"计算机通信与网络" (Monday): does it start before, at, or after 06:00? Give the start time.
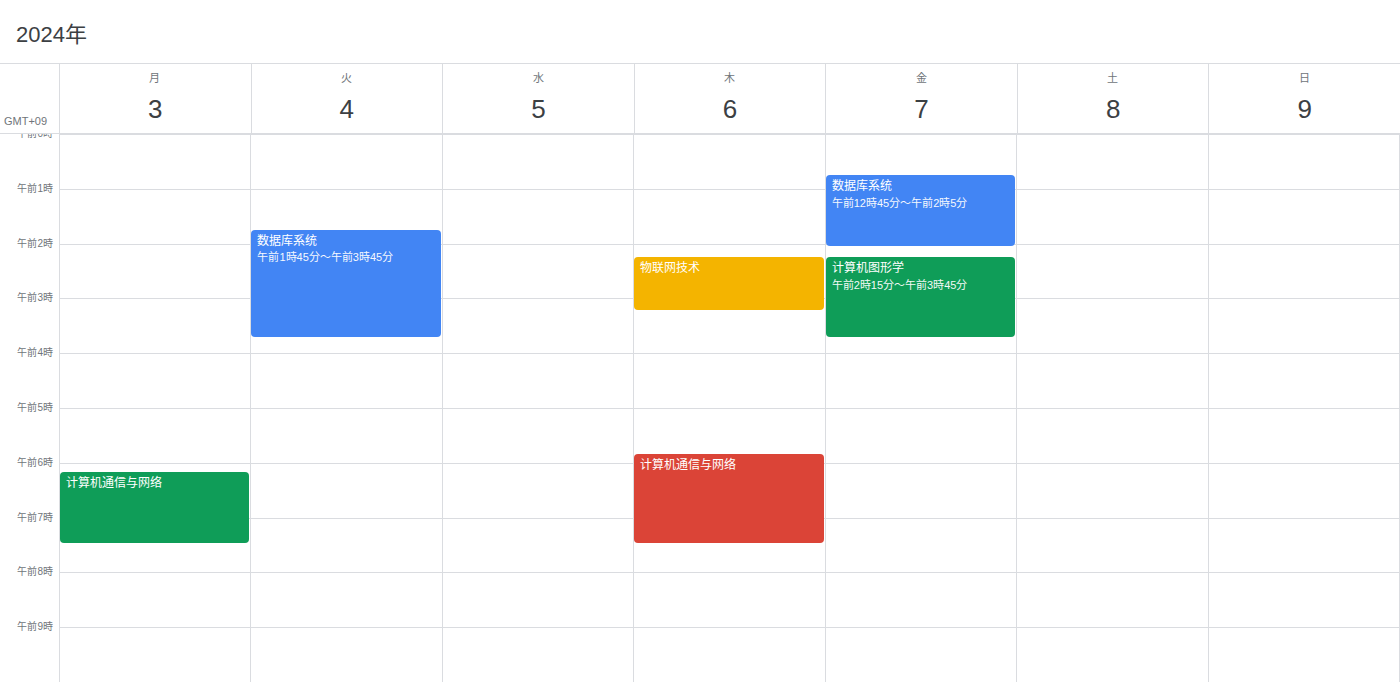
06:10 -- after 06:00, 10 minutes below the 06:00 line.